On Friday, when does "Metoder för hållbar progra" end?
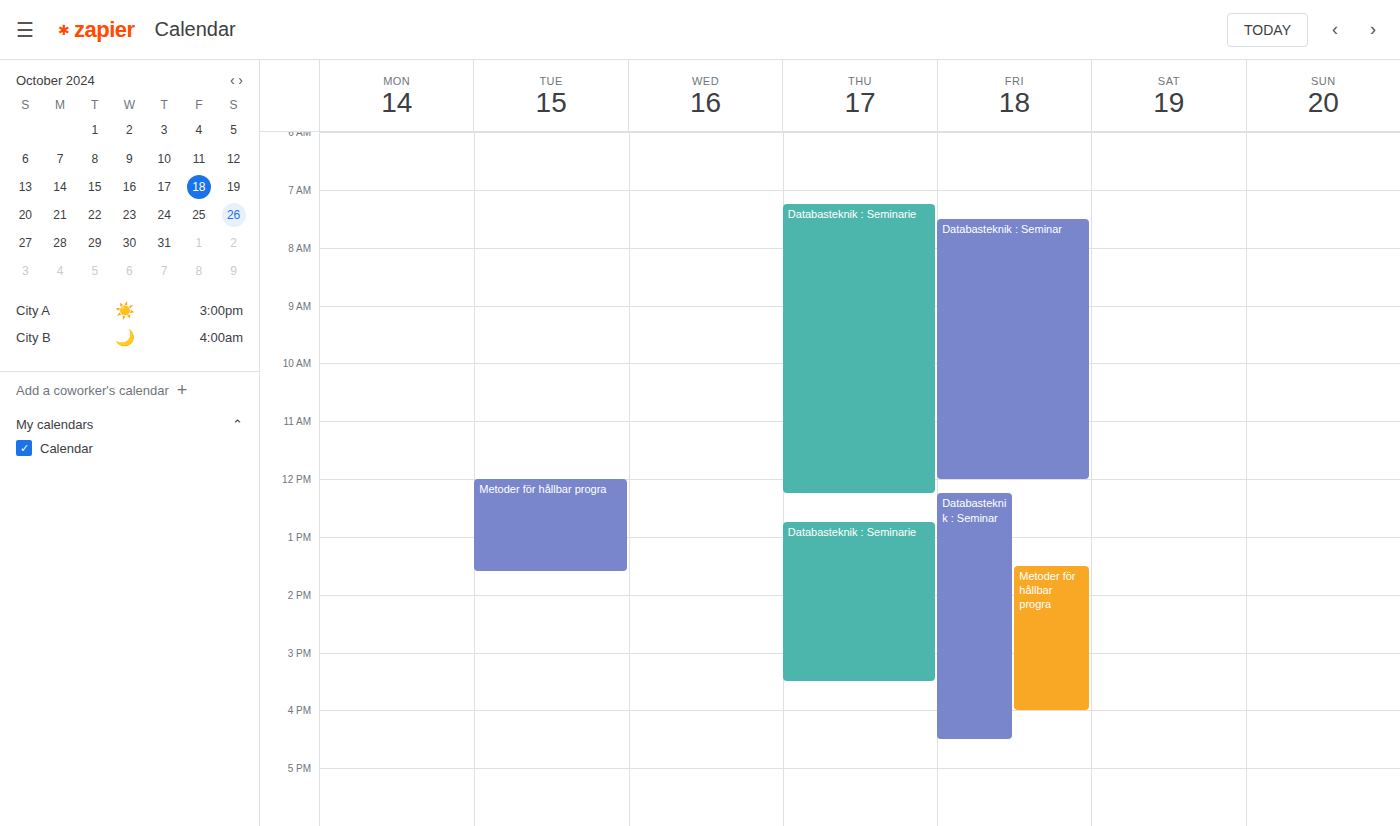
16:00